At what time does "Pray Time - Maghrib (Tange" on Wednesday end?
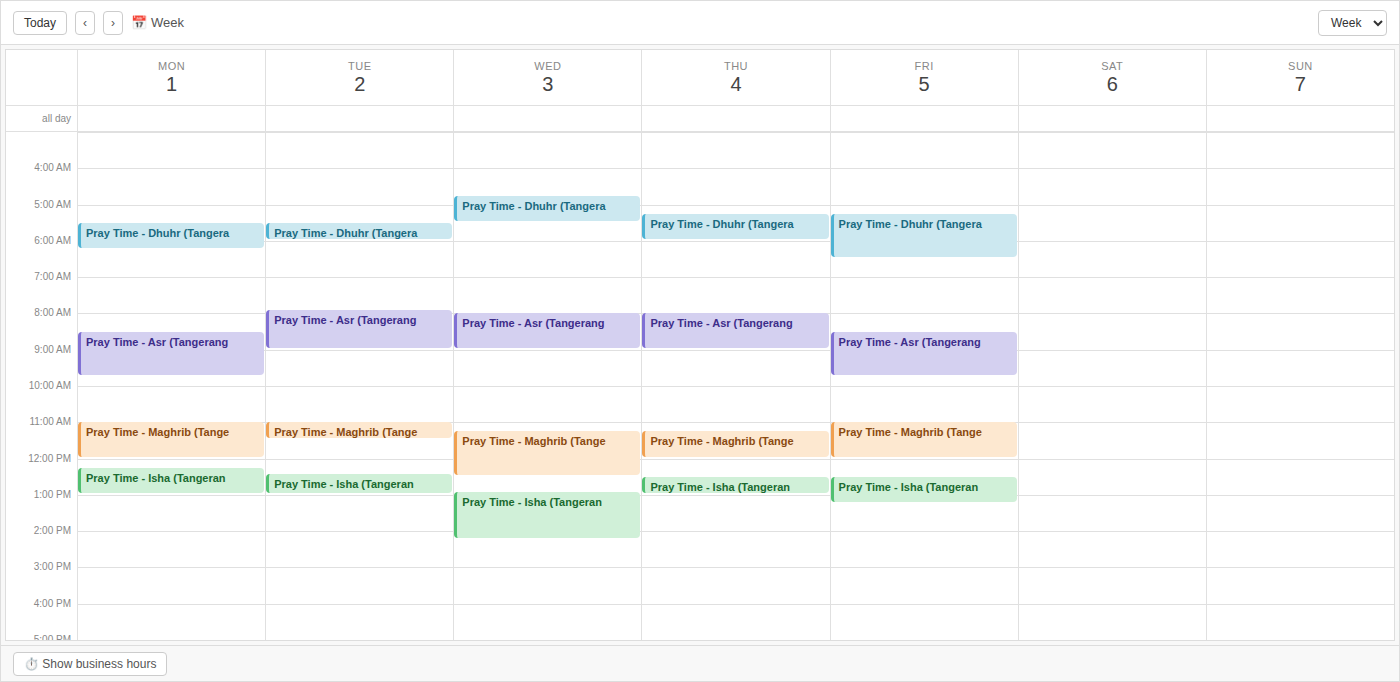
12:30 PM